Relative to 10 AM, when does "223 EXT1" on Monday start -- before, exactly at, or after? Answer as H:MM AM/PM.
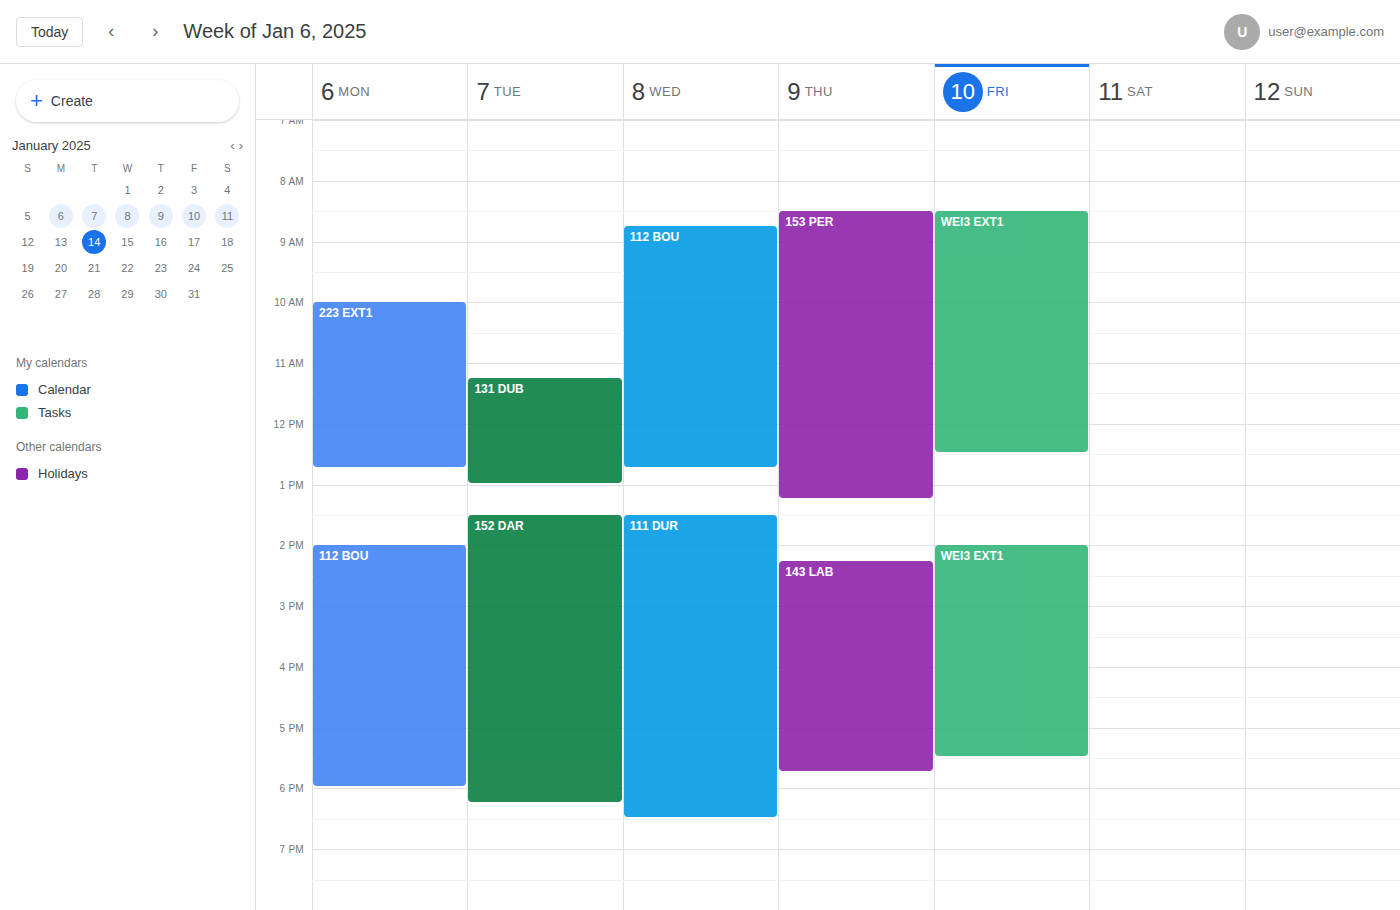
10:00 AM -- exactly at 10 AM, on the 10 AM line.